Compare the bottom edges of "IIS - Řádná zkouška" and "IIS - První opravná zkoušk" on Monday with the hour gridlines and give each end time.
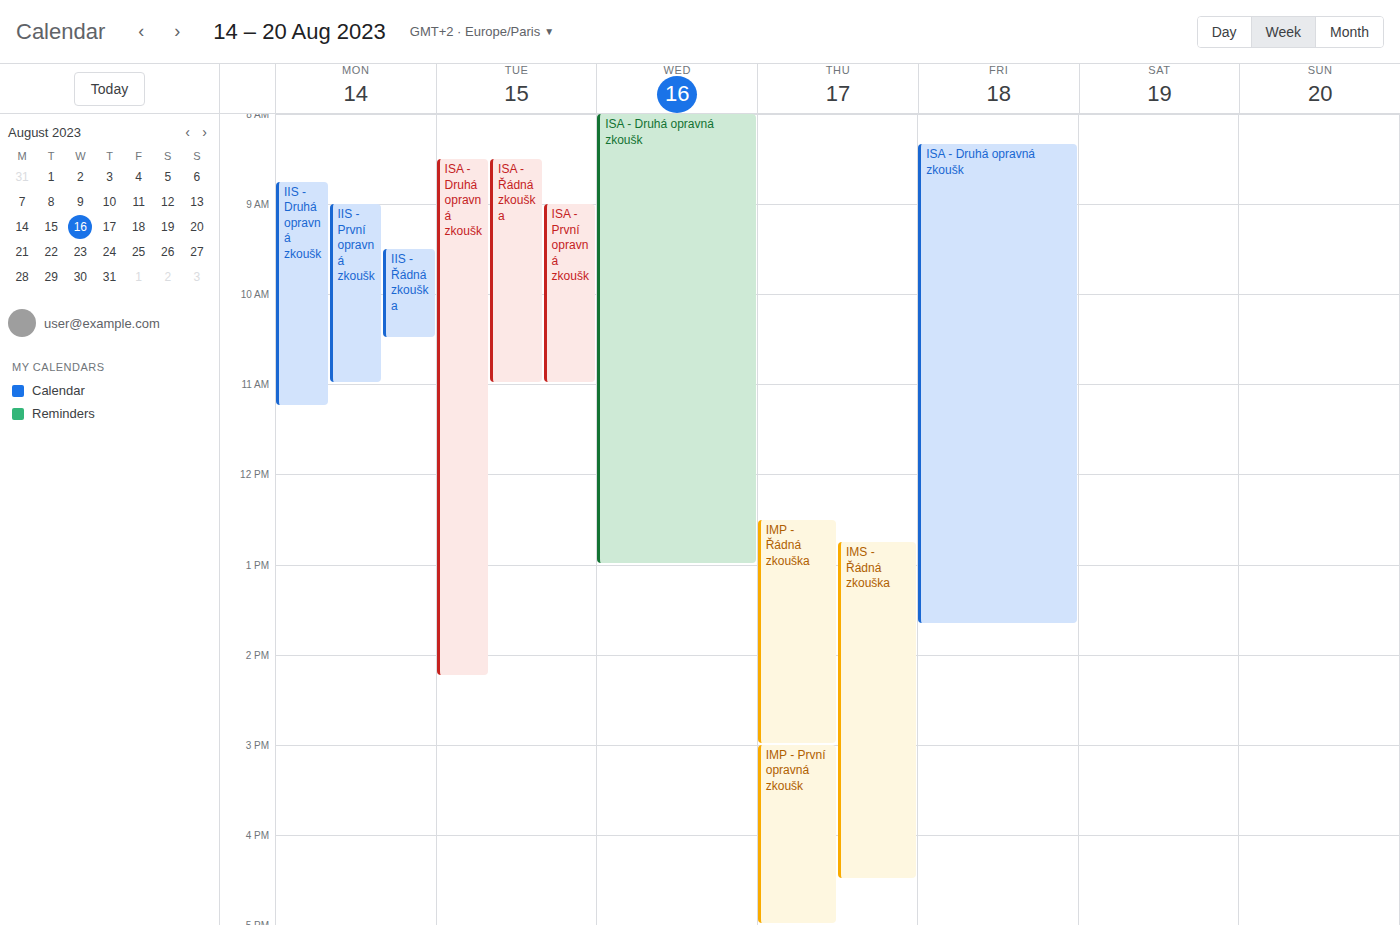
"IIS - Řádná zkouška": 10:30 AM, halfway between the 10 AM and 11 AM lines. "IIS - První opravná zkoušk": 11:00 AM, exactly on the 11 AM line.